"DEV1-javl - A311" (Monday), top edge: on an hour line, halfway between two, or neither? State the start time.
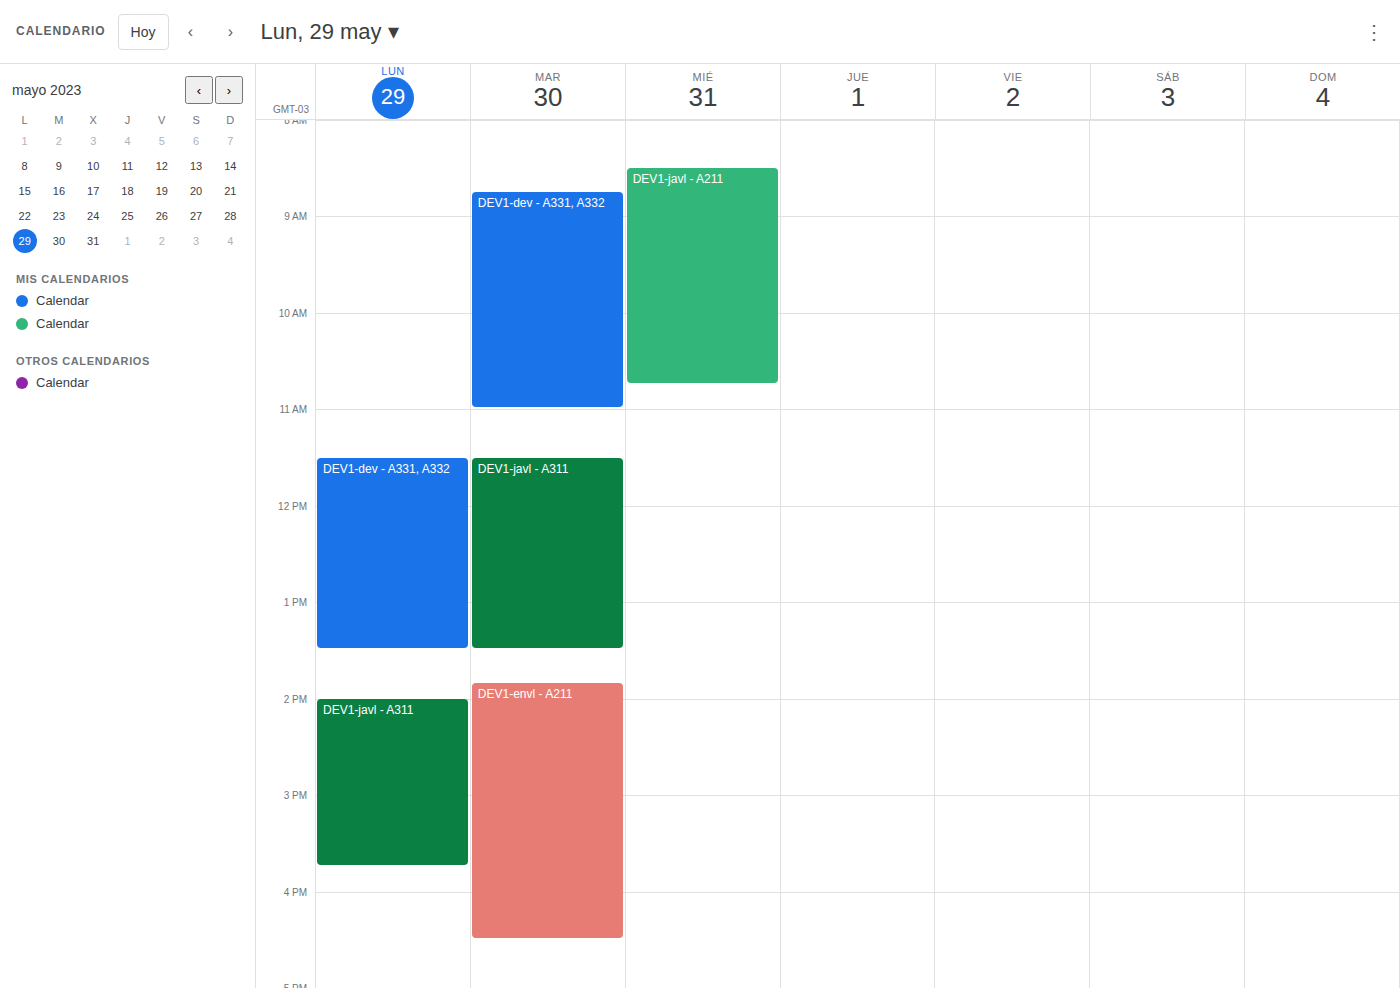
2:00 PM -- exactly on the 2 PM line.